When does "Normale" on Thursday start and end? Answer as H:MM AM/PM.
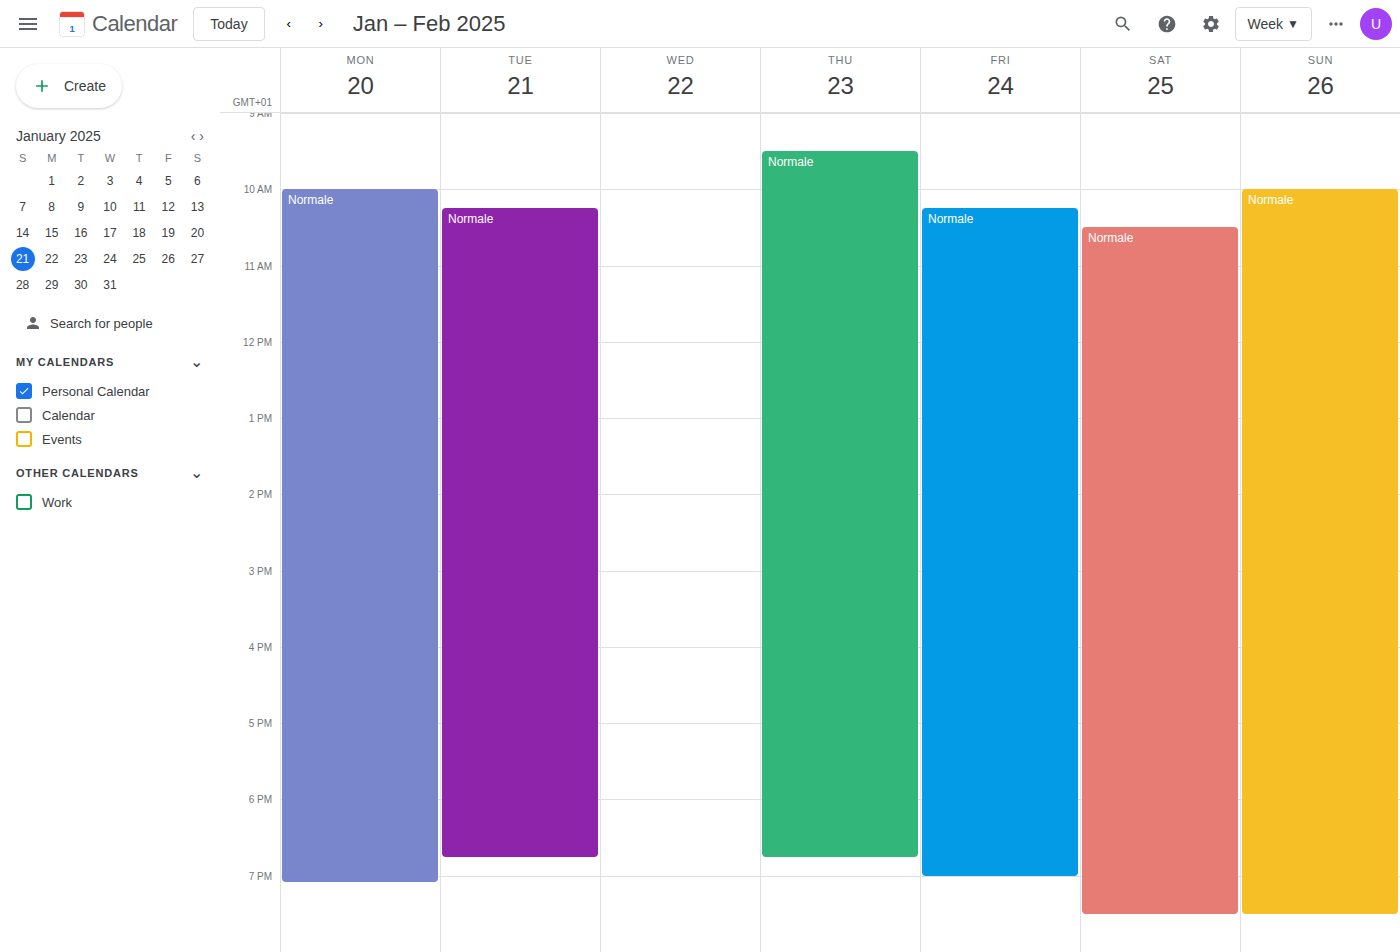
9:30 AM to 6:45 PM